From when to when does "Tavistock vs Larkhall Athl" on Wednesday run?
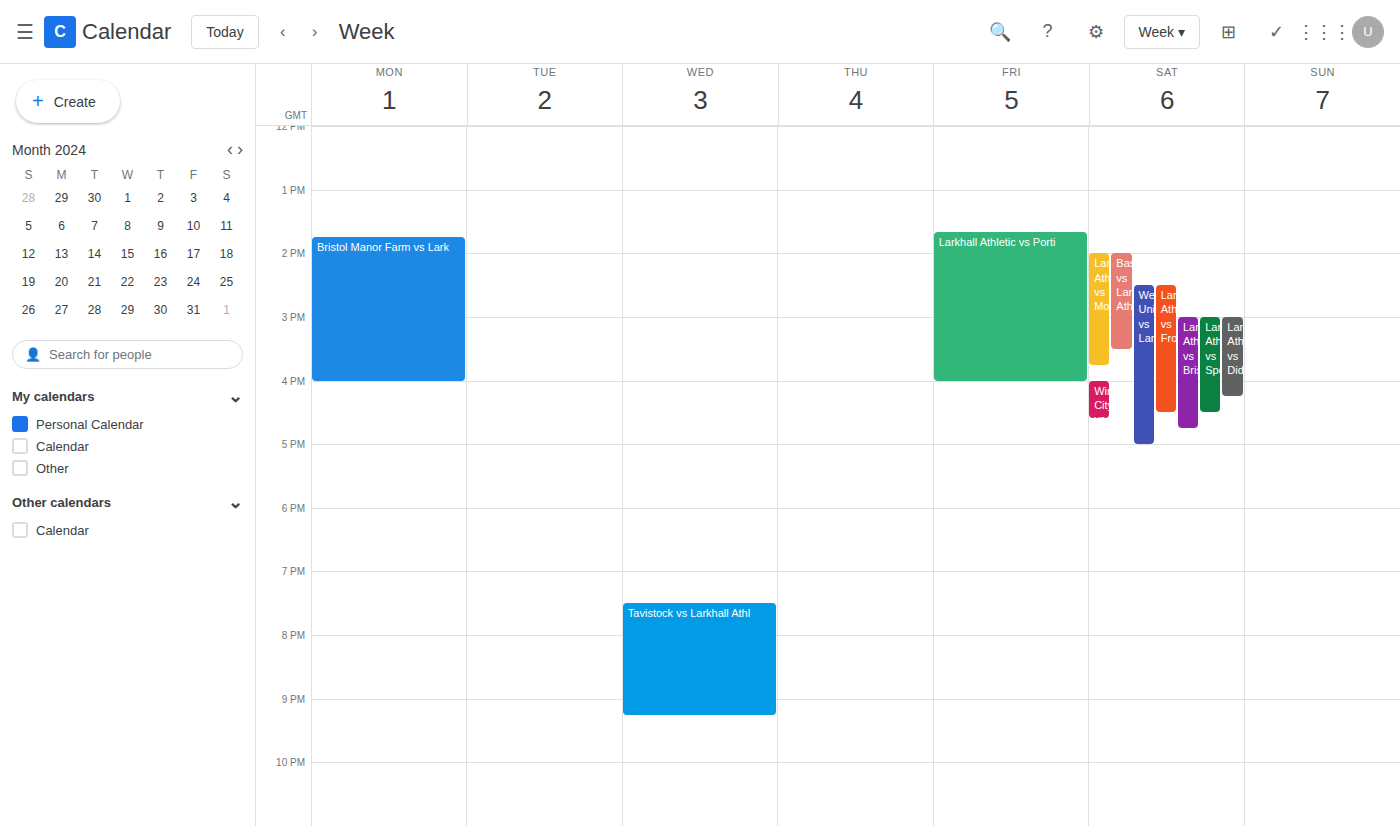
7:30 PM to 9:15 PM